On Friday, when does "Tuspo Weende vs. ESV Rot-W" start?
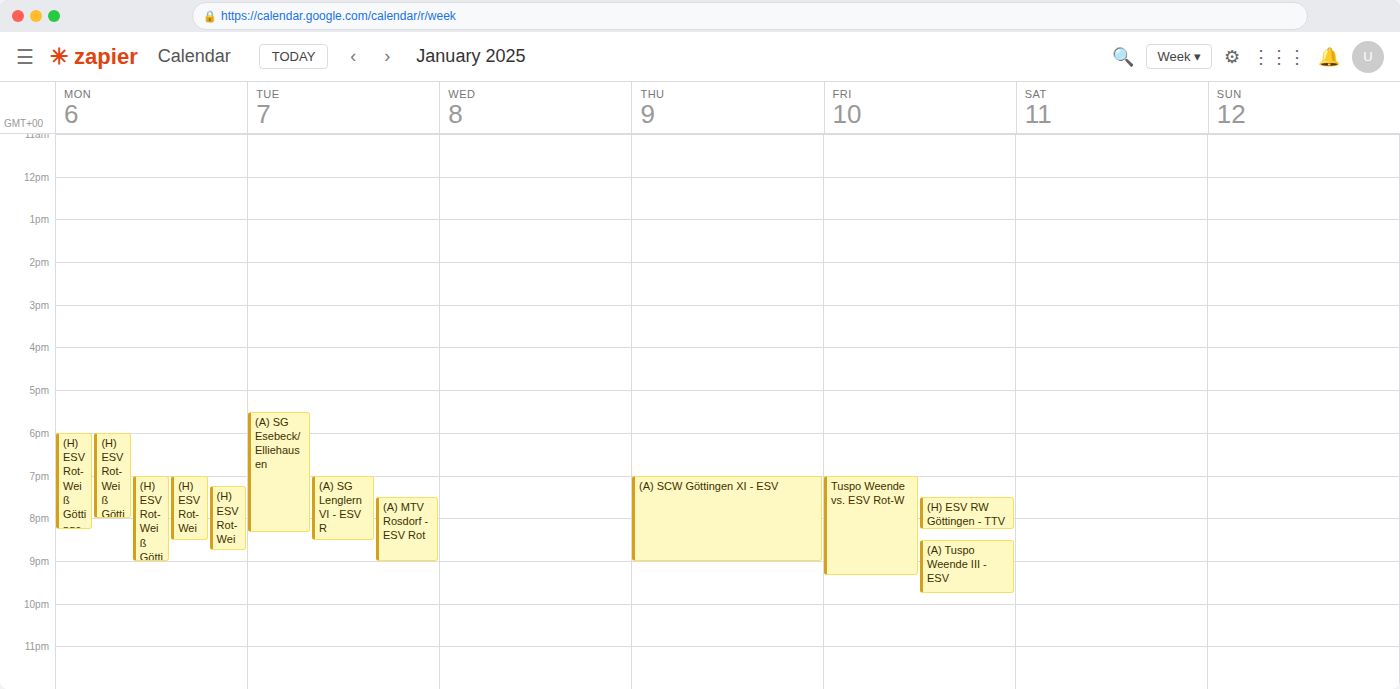
7:00 PM